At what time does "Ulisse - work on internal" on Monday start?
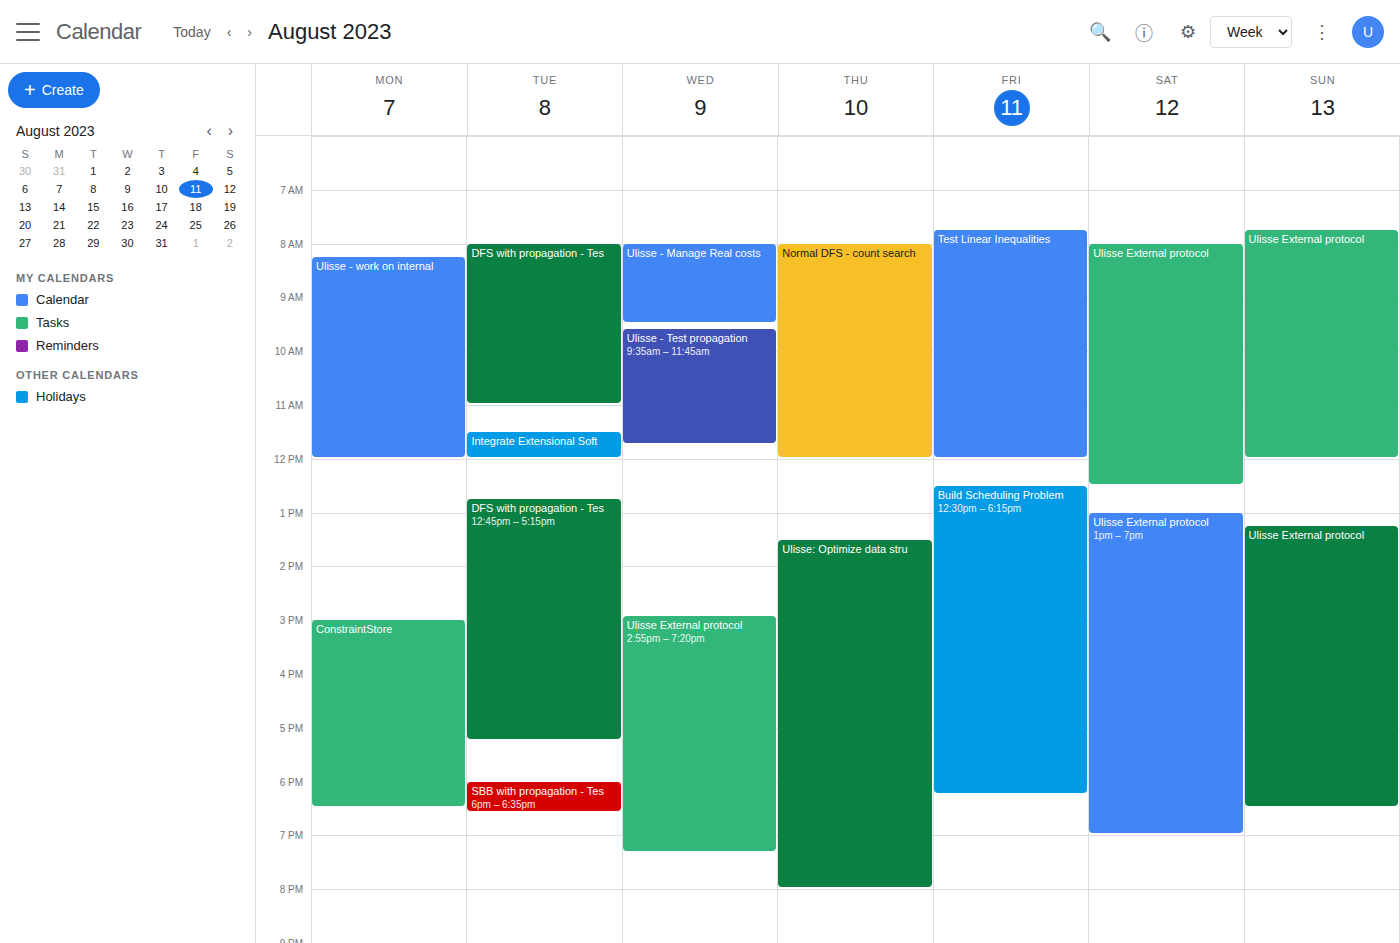
8:15 AM